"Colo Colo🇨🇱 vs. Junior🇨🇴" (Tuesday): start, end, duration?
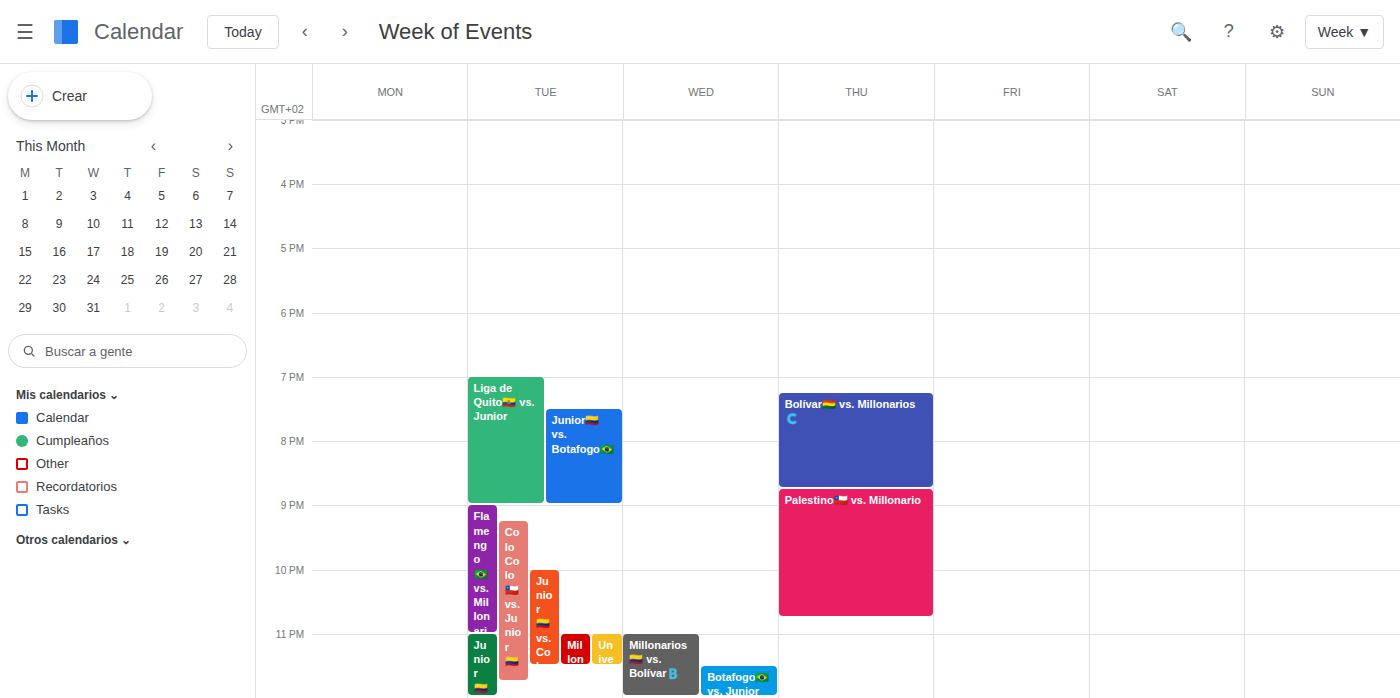
9:15 PM to 11:45 PM, 2 hours 30 minutes